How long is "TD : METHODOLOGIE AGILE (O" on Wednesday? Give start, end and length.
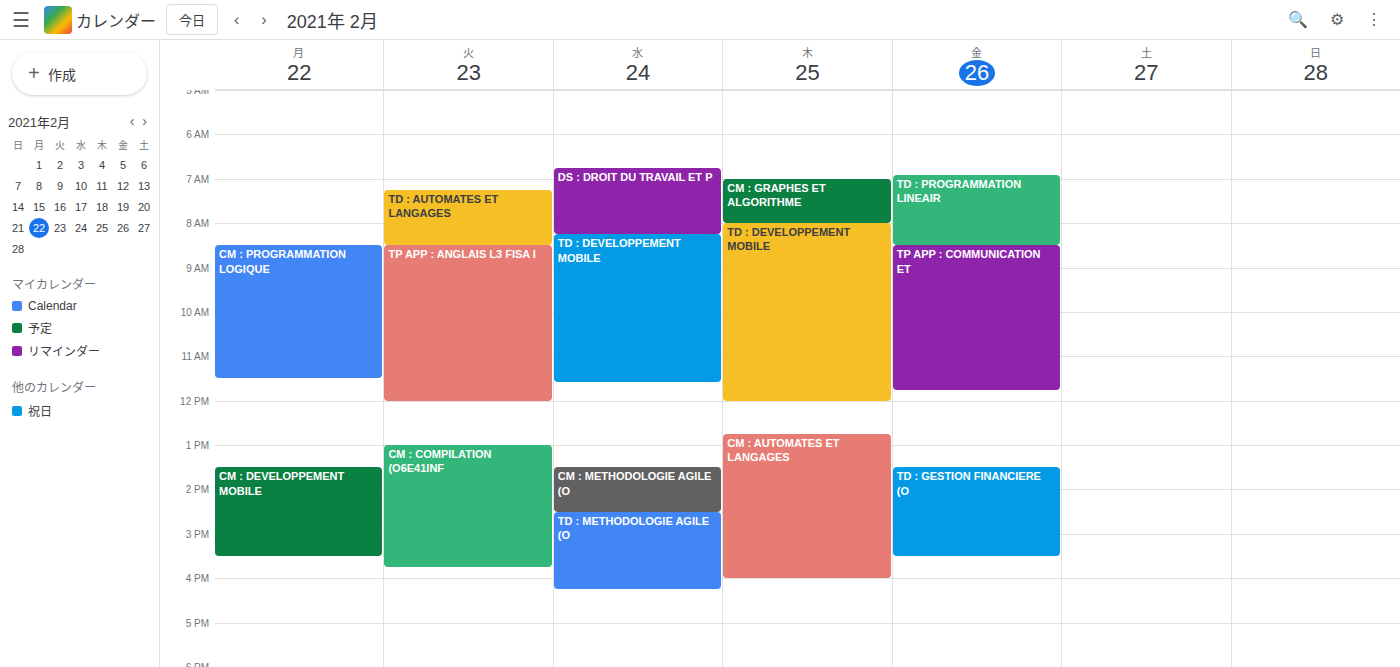
2:30 PM to 4:15 PM, 1 hour 45 minutes